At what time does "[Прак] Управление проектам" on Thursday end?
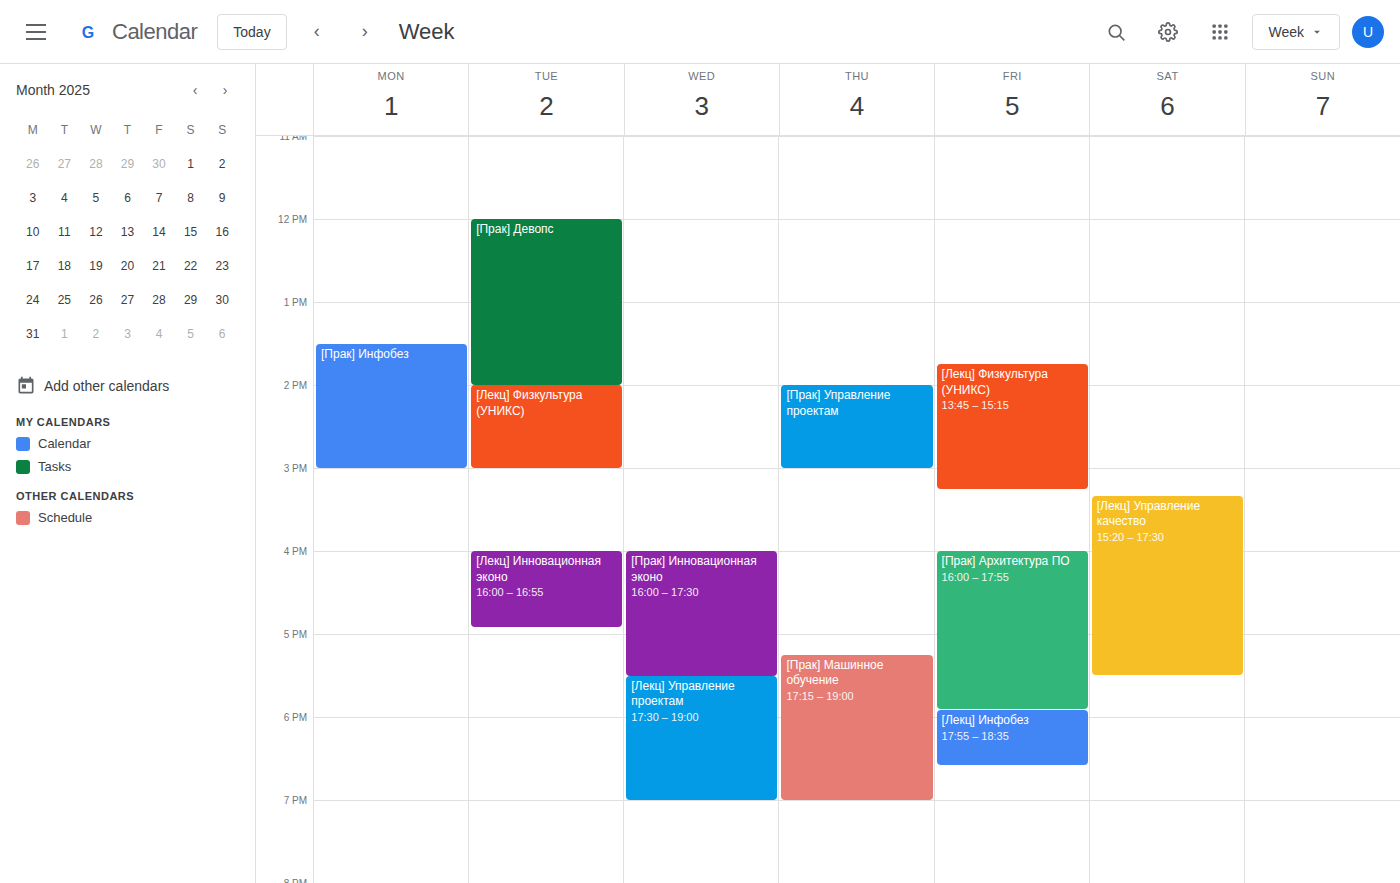
15:00